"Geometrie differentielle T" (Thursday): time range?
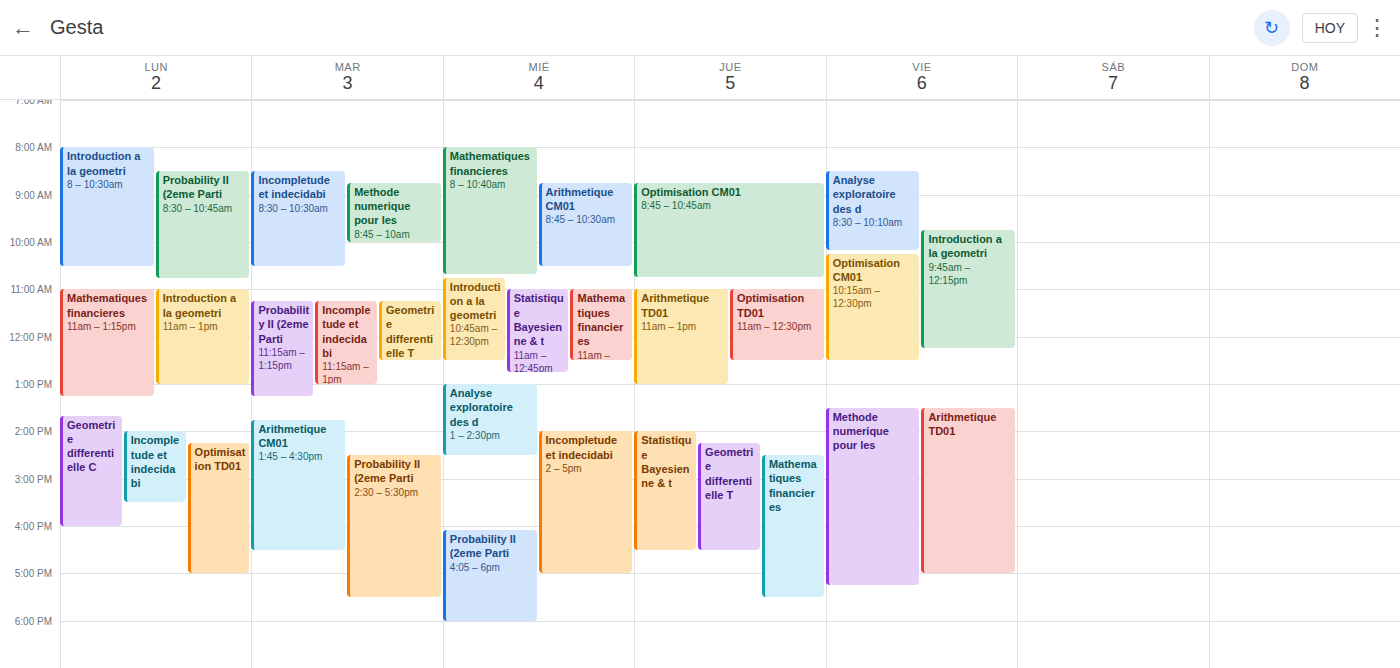
2:15 PM to 4:30 PM